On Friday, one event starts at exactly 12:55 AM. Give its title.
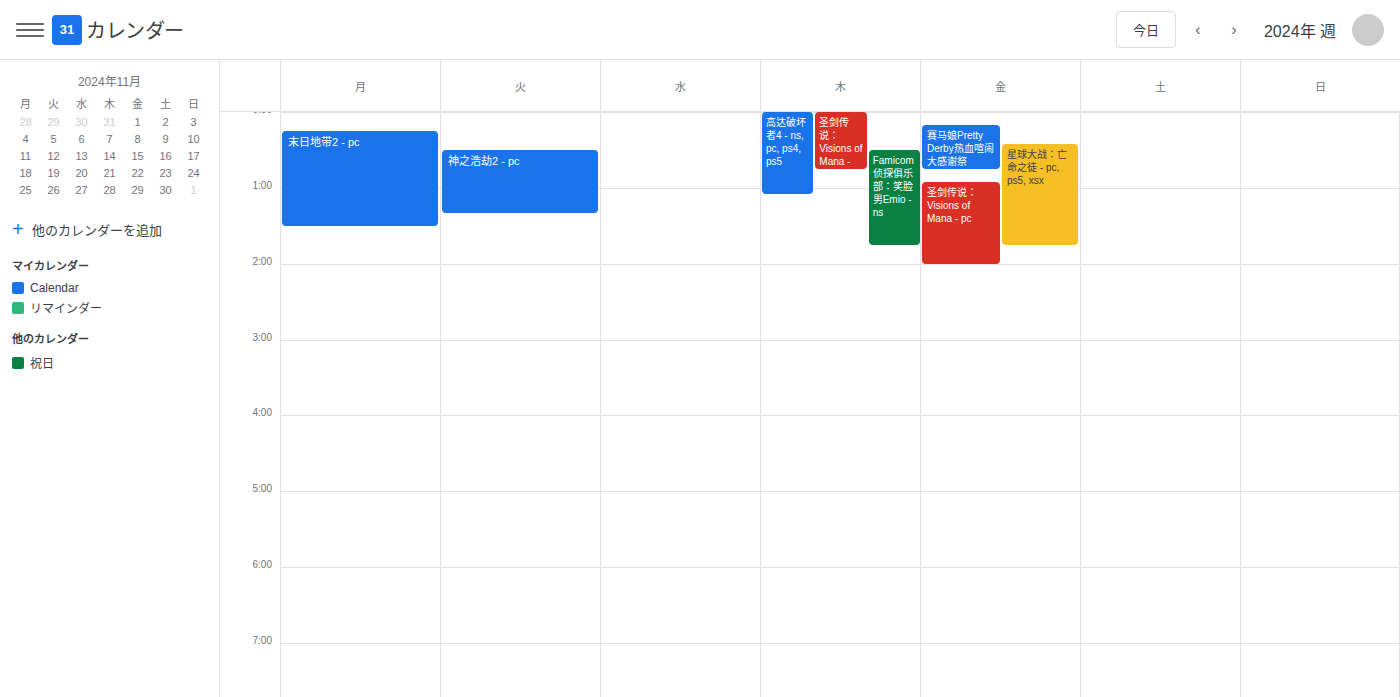
"圣剑传说：Visions of Mana - pc"